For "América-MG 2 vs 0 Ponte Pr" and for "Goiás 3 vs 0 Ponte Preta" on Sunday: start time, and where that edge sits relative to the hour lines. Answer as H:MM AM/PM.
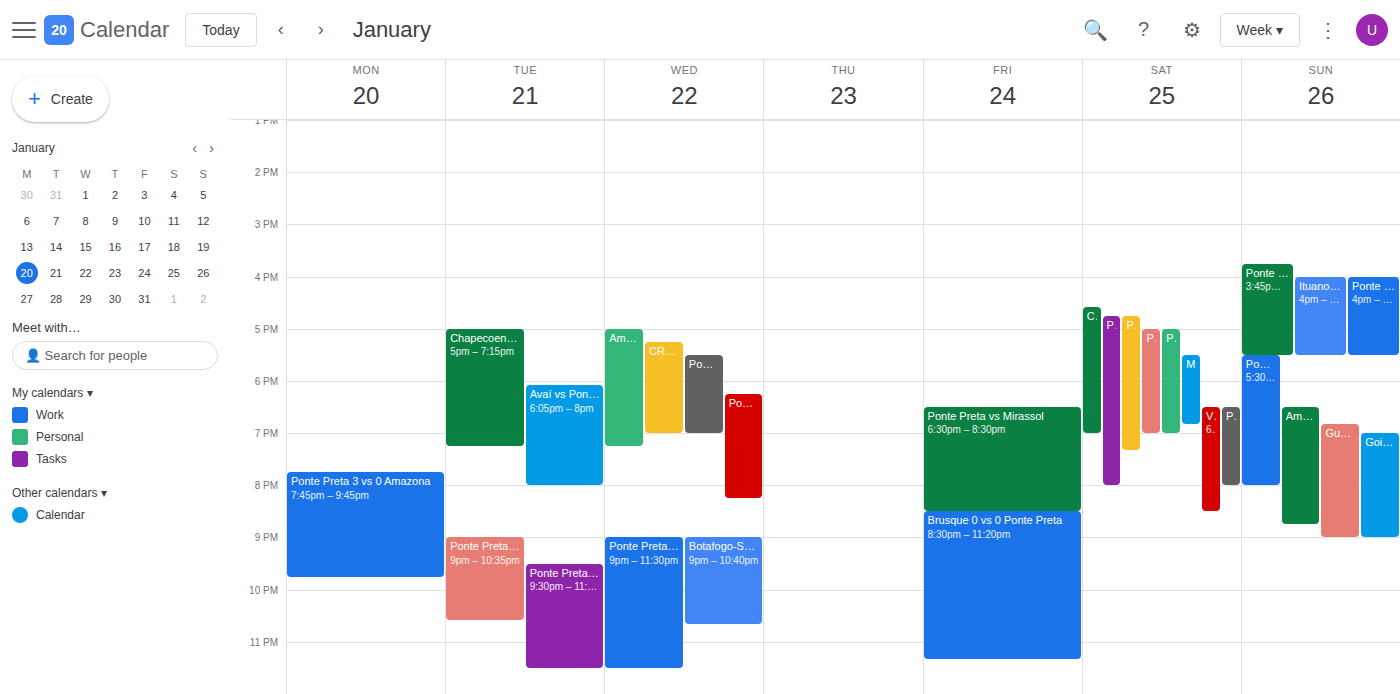
"América-MG 2 vs 0 Ponte Pr": 6:30 PM, halfway between the 6 PM and 7 PM lines. "Goiás 3 vs 0 Ponte Preta": 7:00 PM, exactly on the 7 PM line.